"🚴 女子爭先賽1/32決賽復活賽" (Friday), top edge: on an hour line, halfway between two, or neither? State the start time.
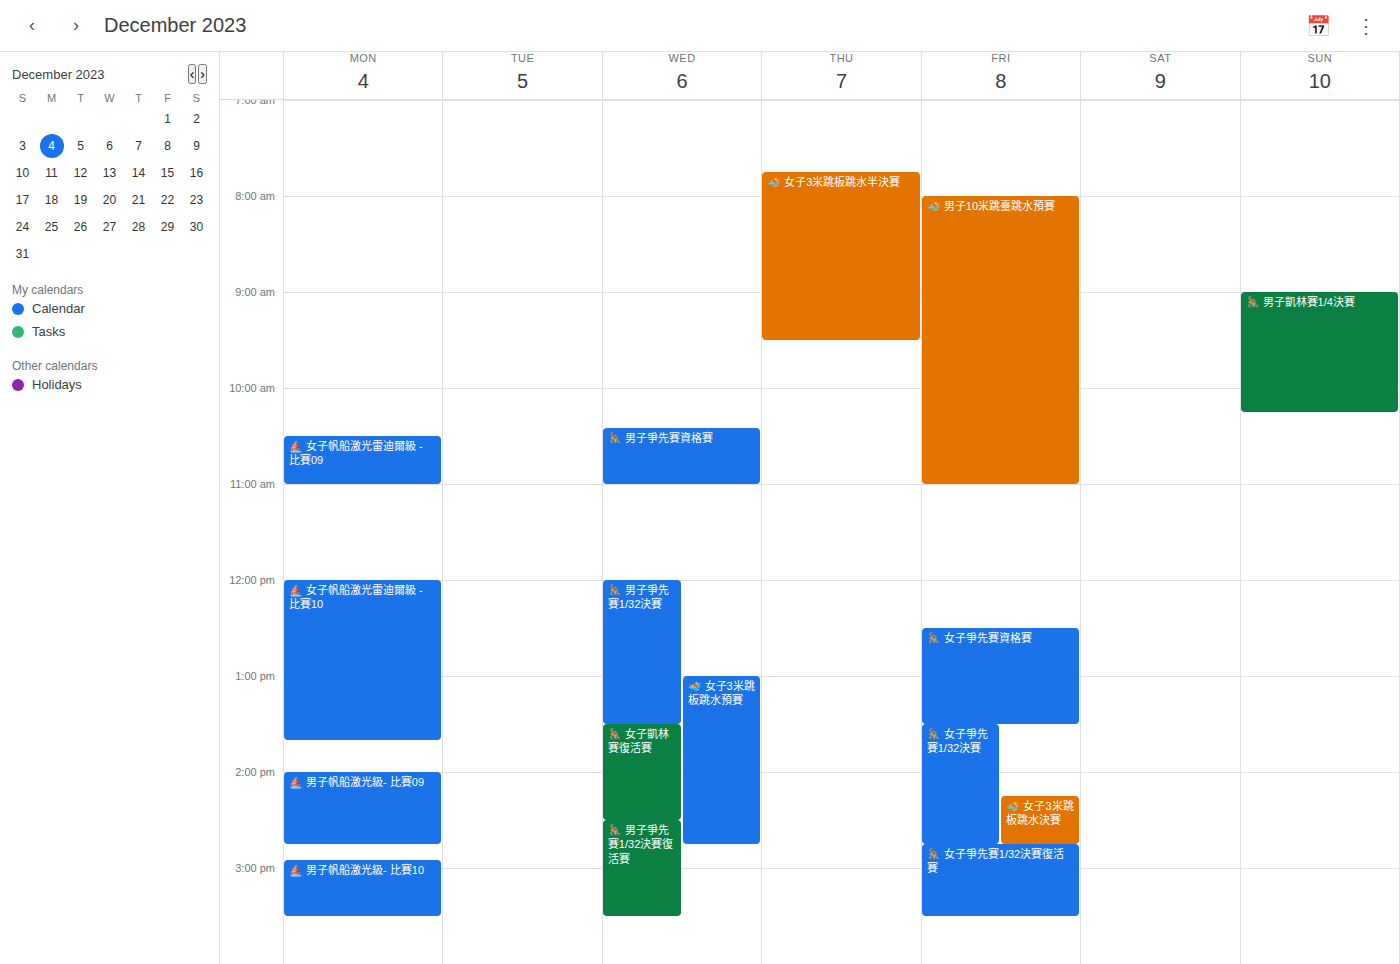
14:45 -- neither: three quarters of the way from the 14:00 line to the 15:00 line.